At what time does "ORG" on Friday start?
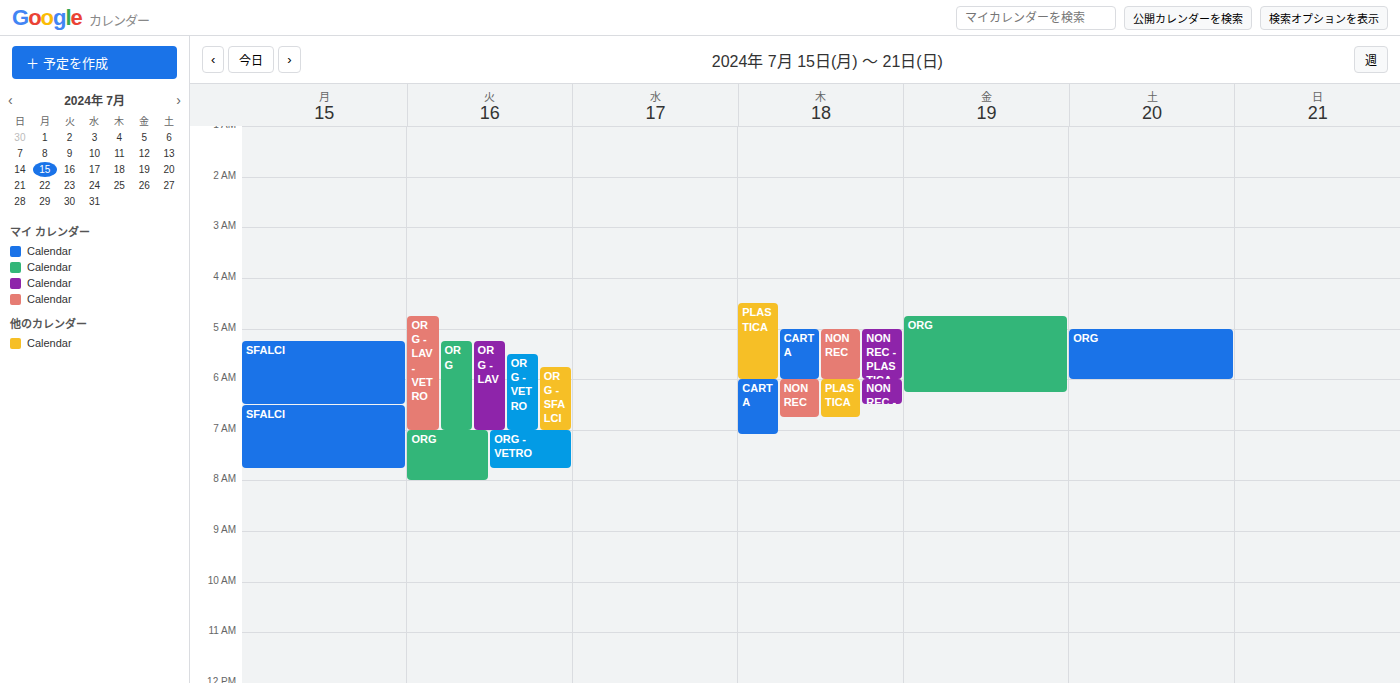
4:45 AM